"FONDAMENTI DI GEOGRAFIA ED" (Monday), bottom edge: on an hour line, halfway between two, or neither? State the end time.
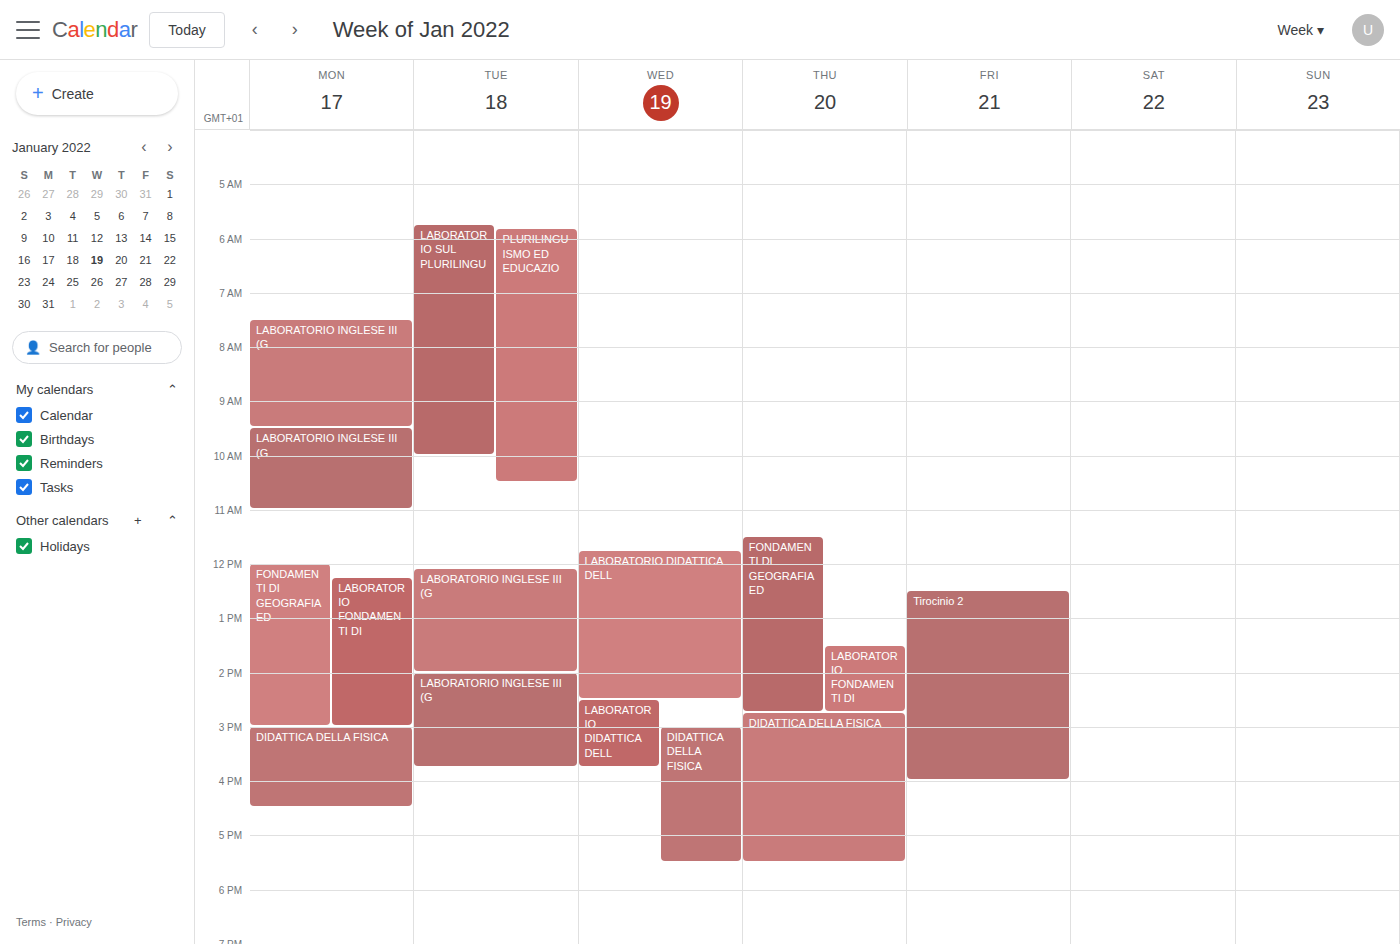
3:00 PM -- exactly on the 3 PM line.